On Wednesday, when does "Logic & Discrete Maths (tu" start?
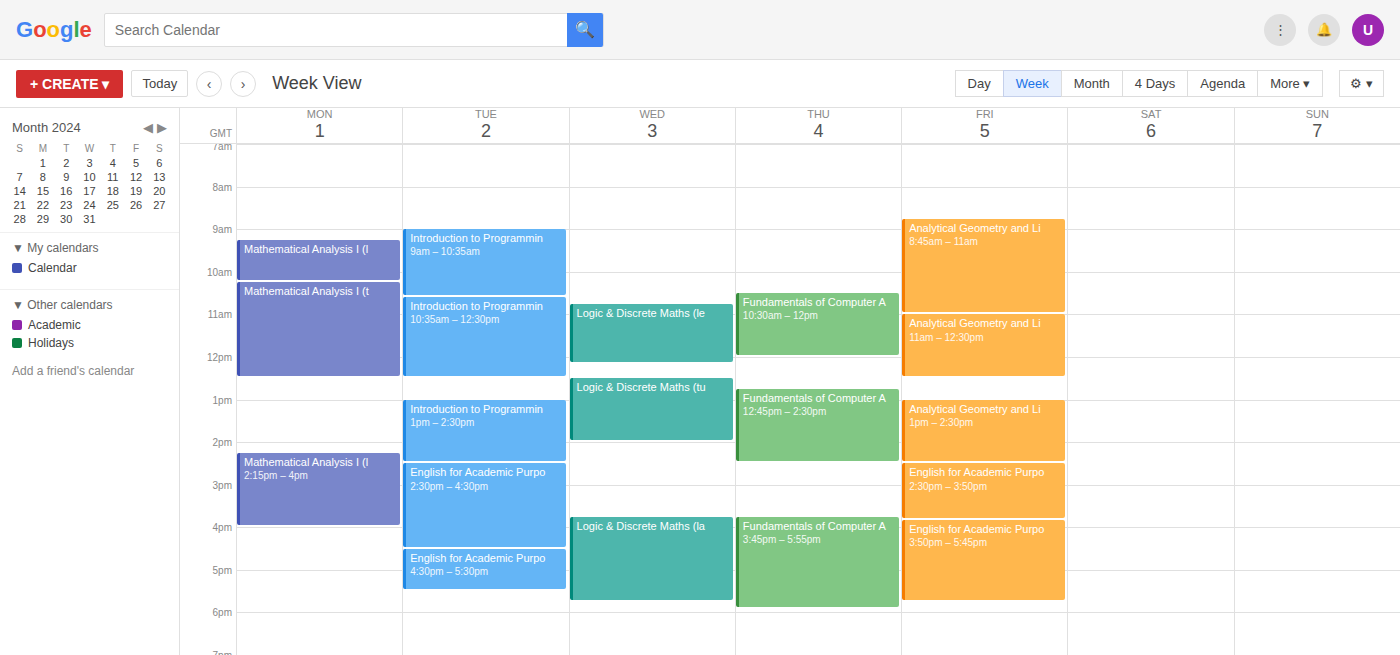
12:30 PM